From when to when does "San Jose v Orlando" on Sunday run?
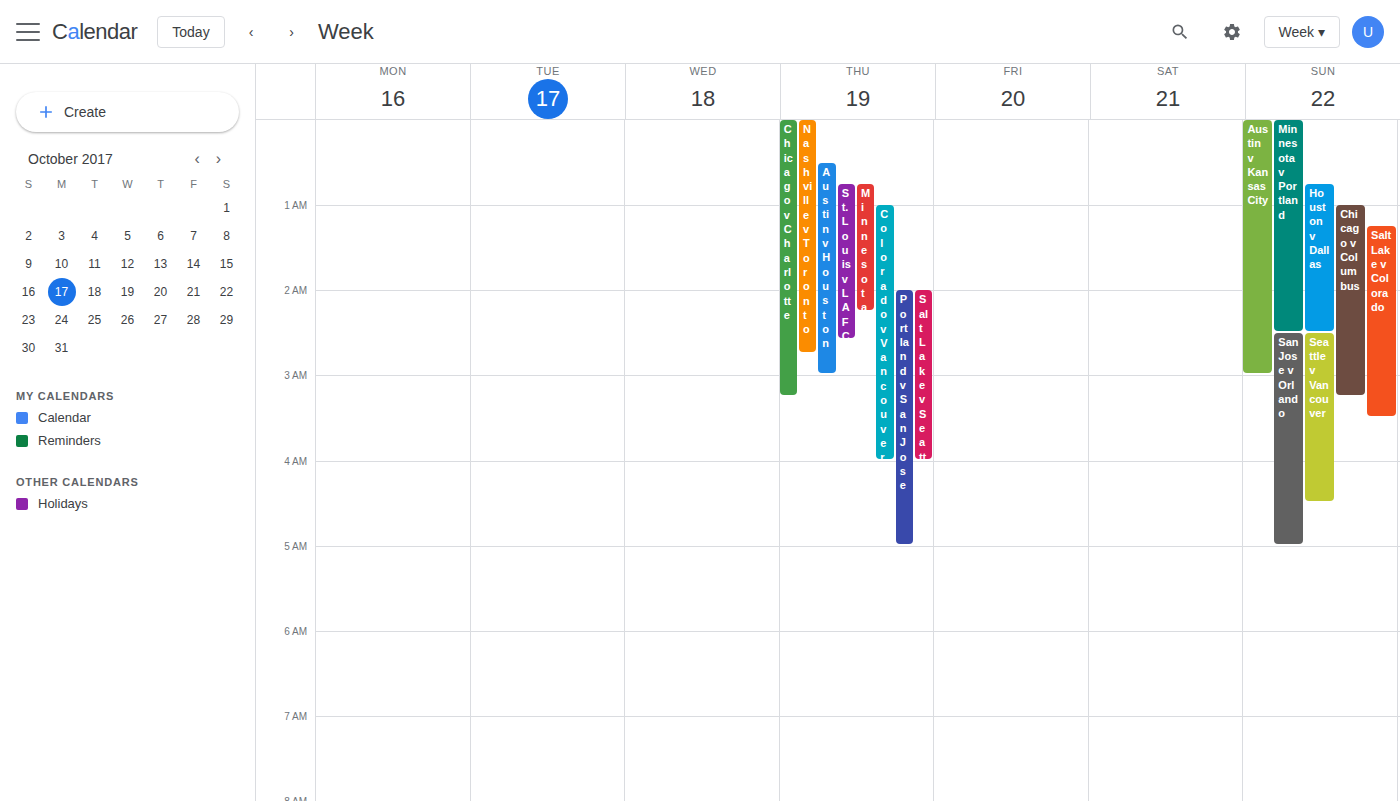
2:30 AM to 5:00 AM